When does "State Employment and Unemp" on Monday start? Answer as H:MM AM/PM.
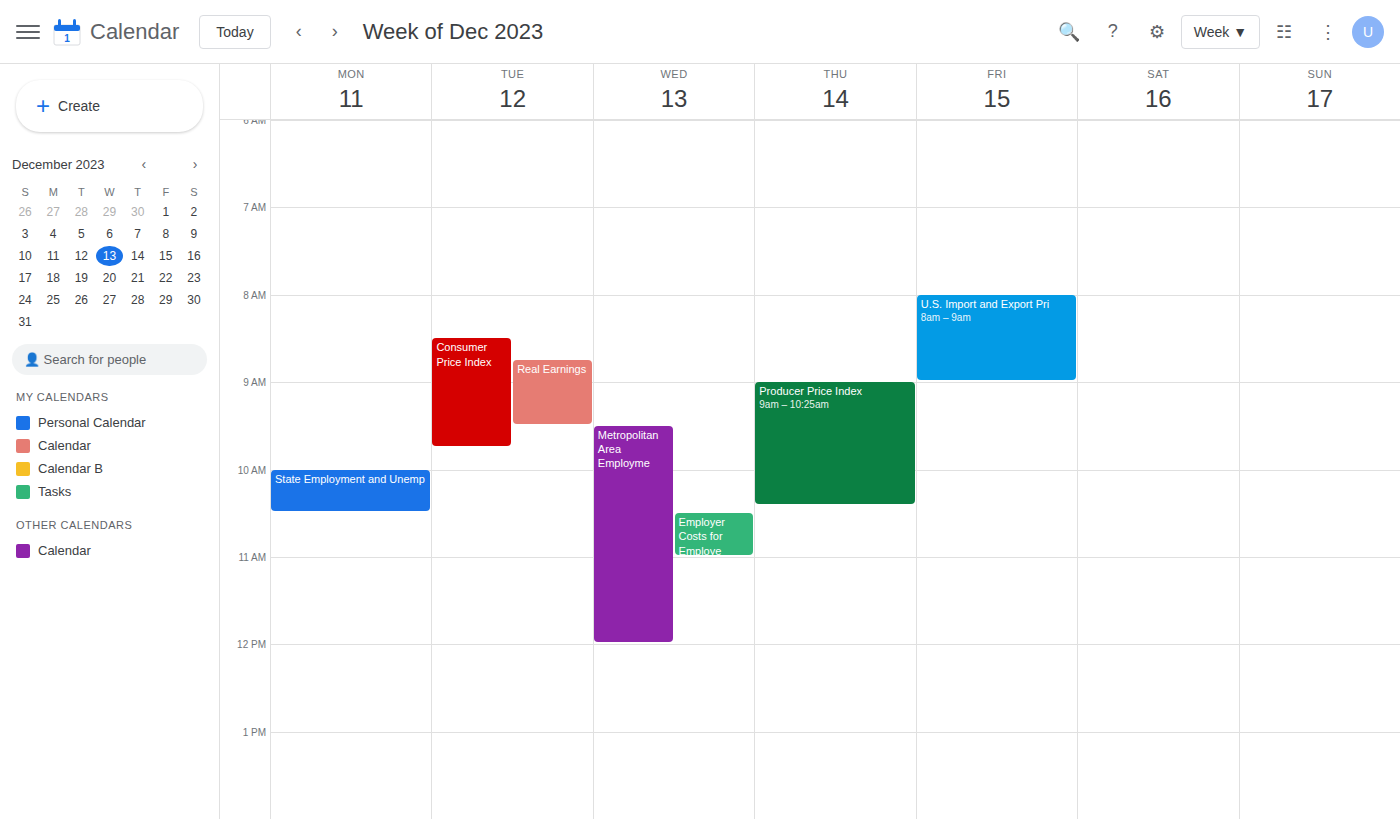
10:00 AM